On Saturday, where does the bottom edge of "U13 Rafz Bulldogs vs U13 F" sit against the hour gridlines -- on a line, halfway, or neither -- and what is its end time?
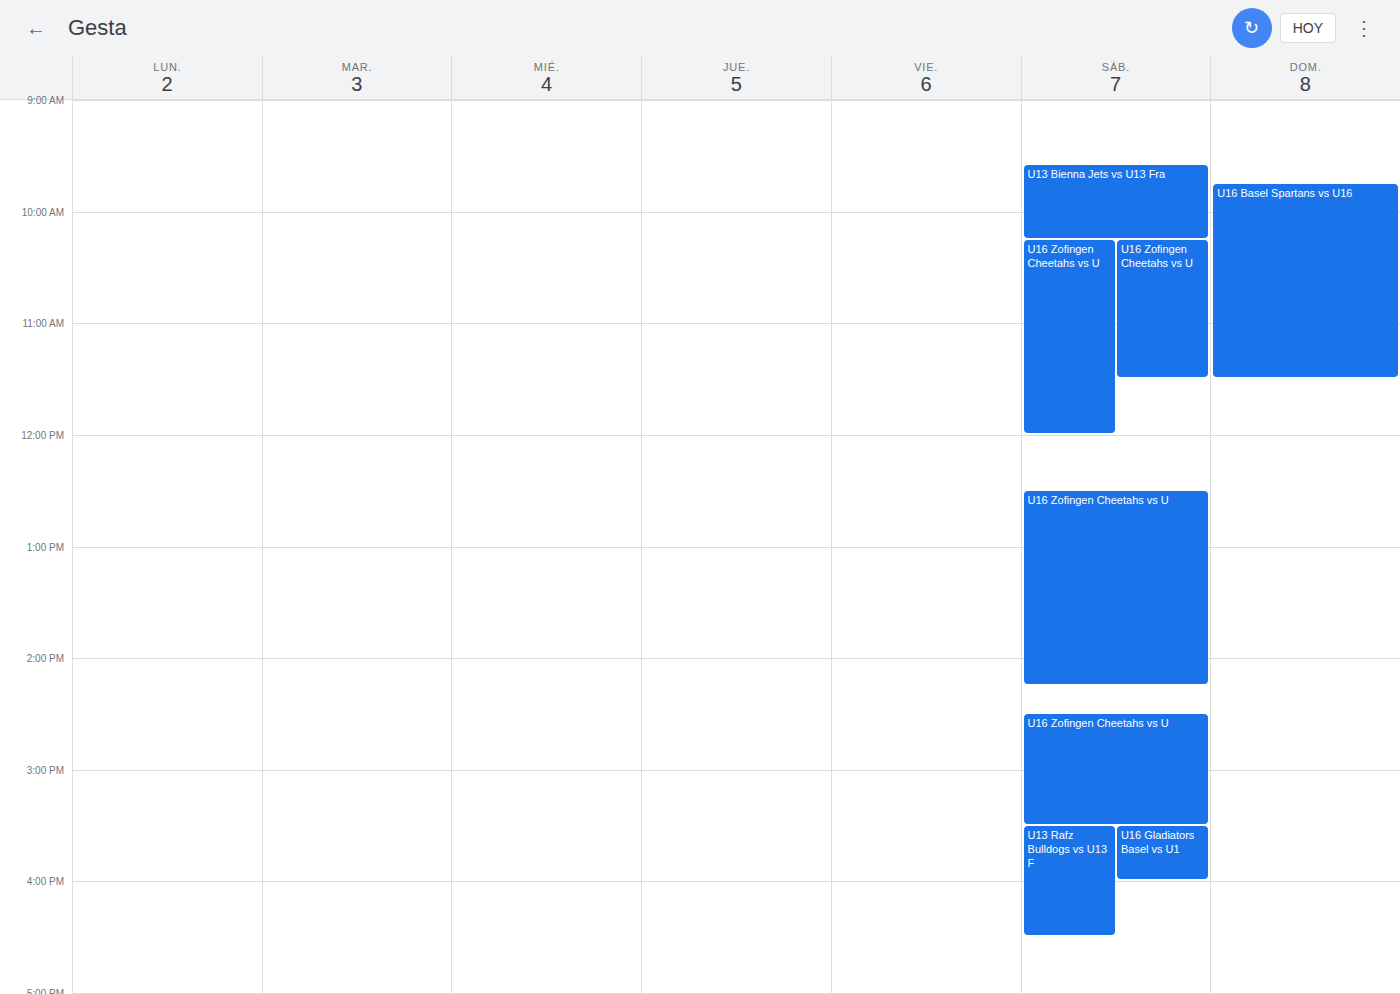
16:30 -- halfway between the 16:00 and 17:00 lines.